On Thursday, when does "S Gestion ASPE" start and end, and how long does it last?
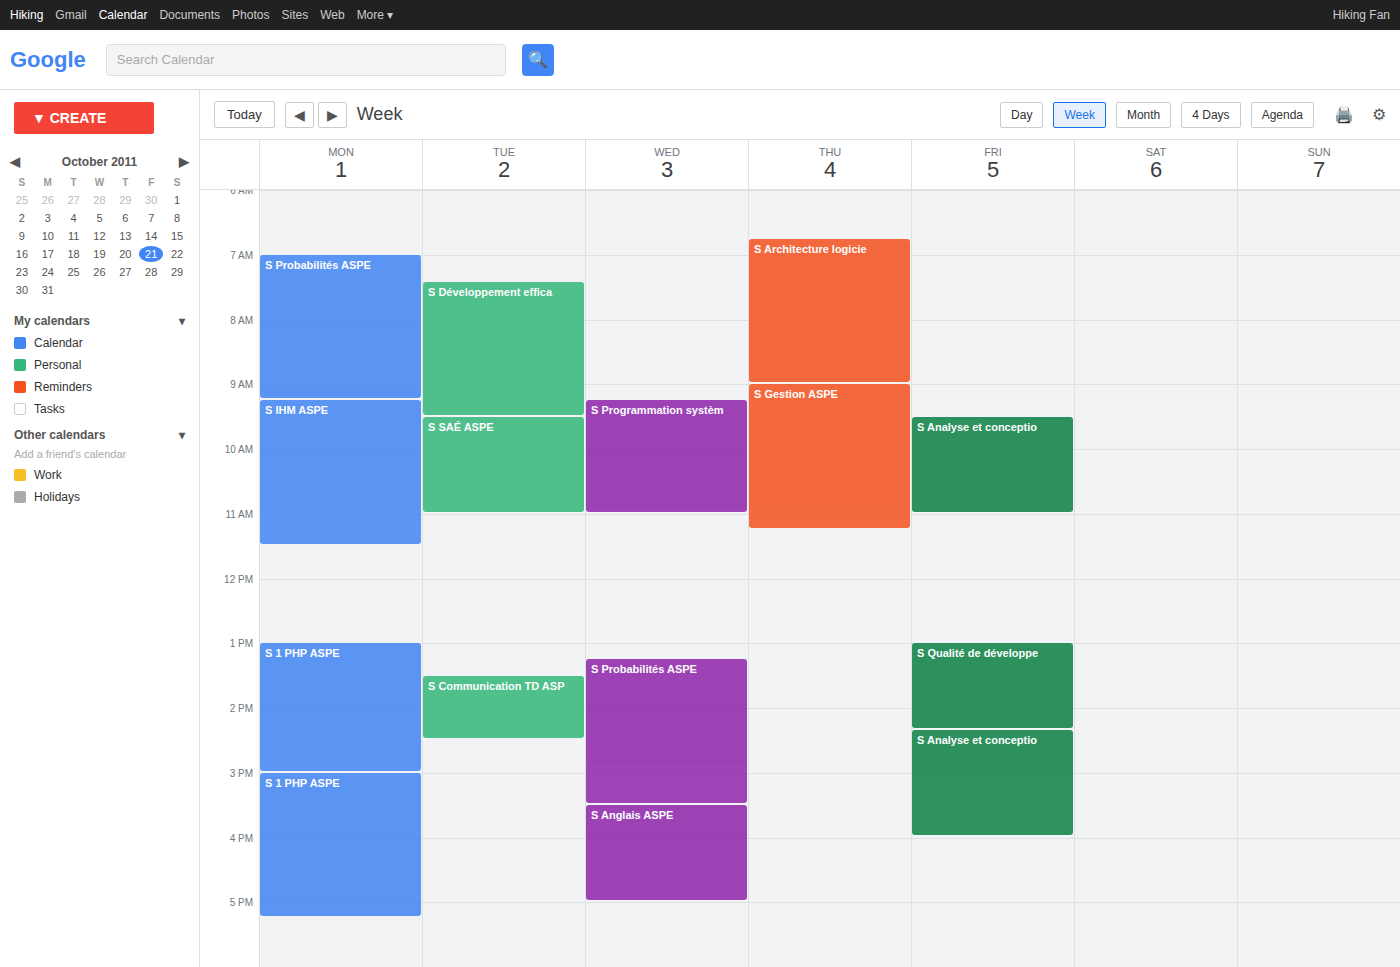
9:00 AM to 11:15 AM, 2 hours 15 minutes